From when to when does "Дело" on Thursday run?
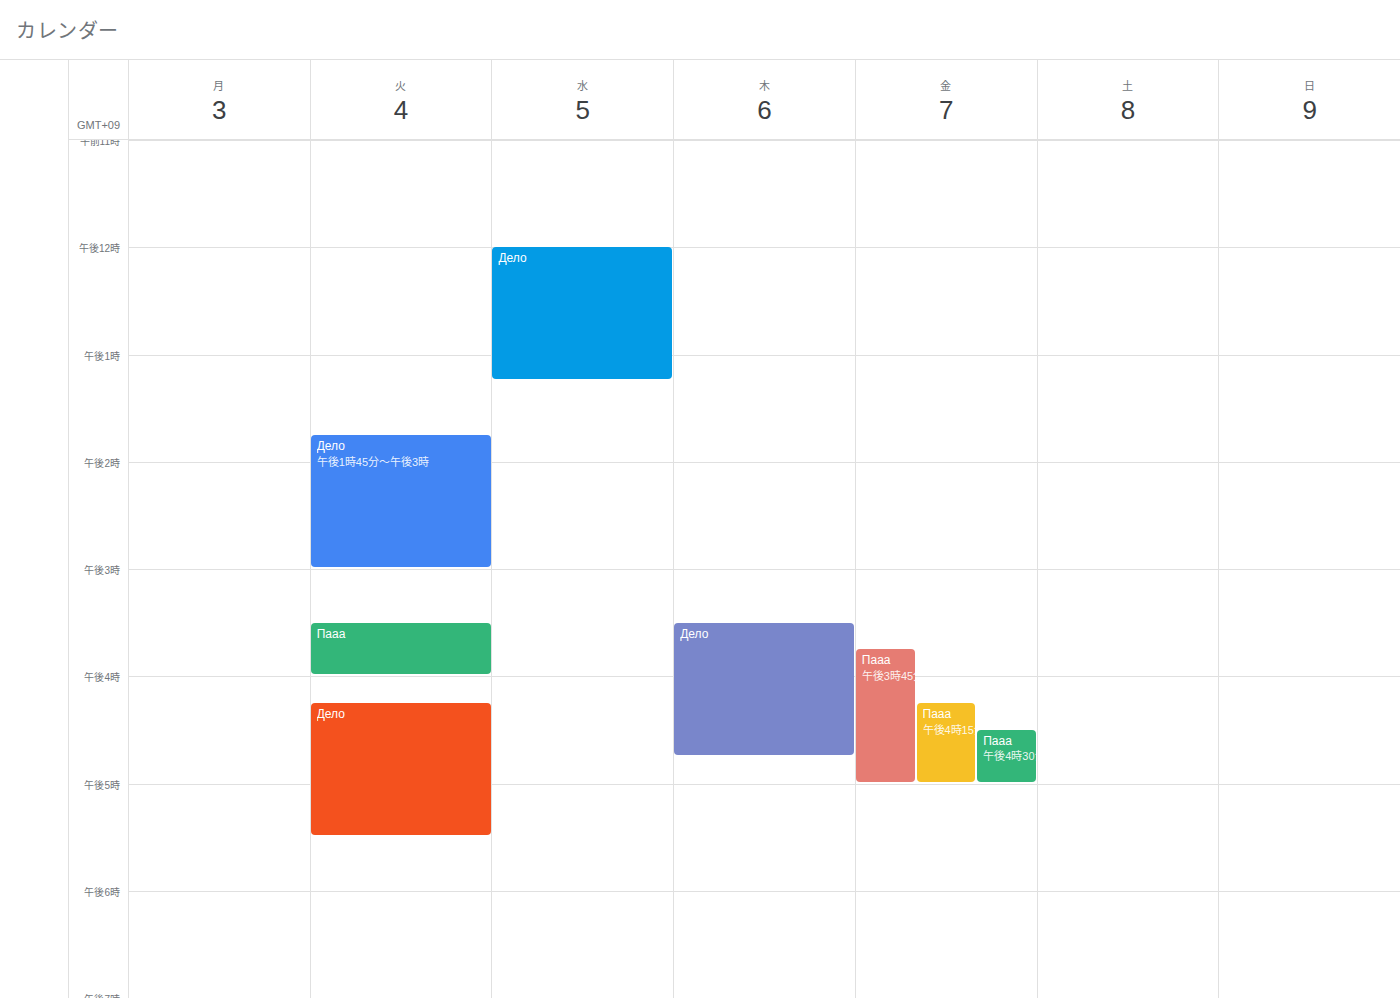
3:30 PM to 4:45 PM